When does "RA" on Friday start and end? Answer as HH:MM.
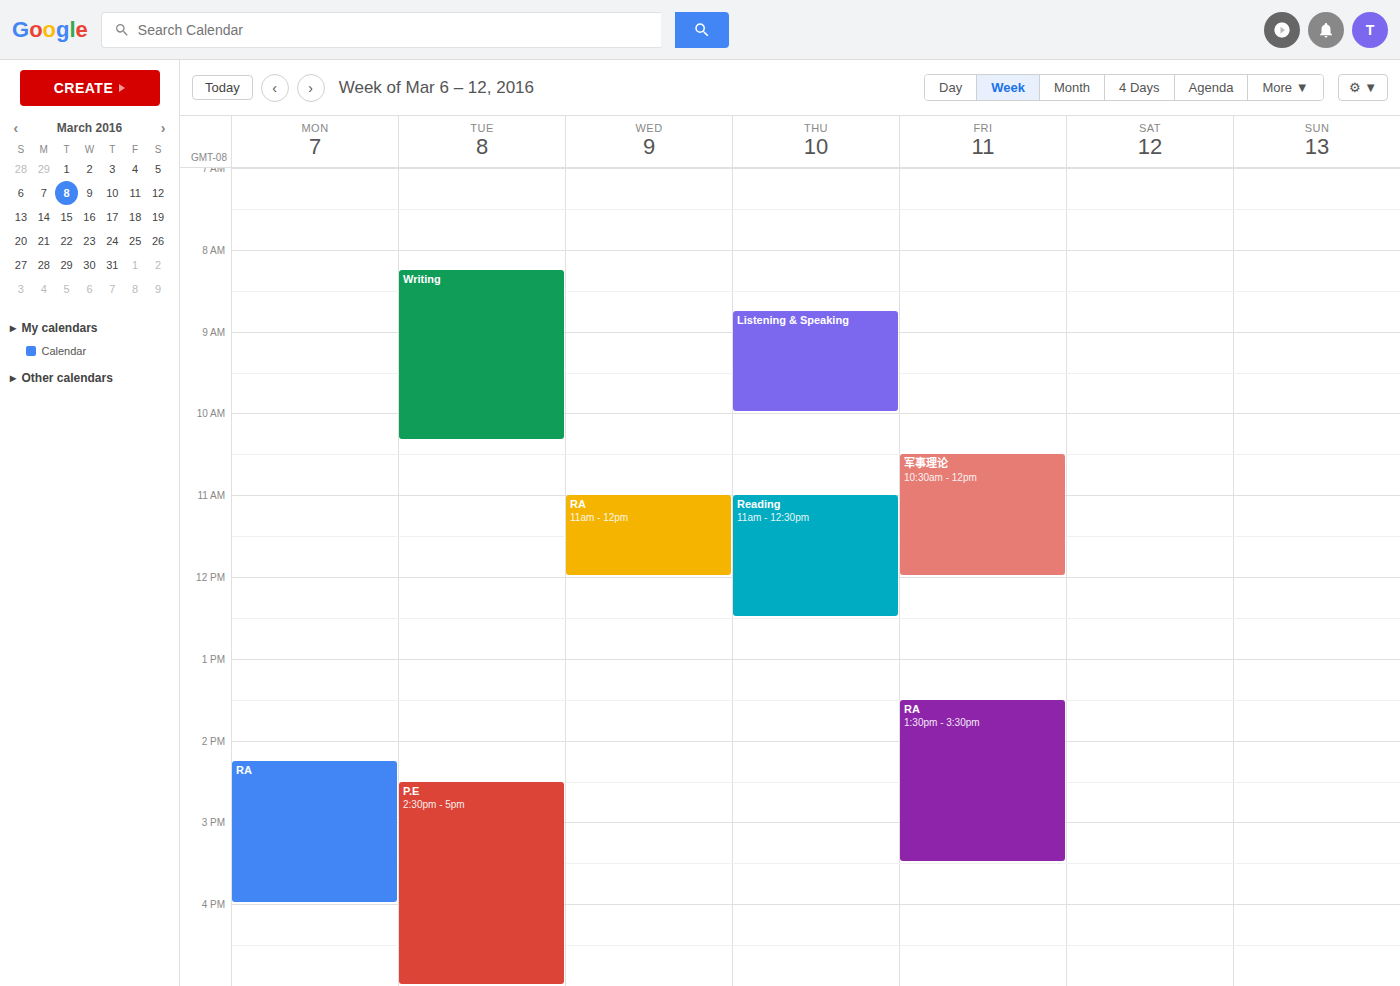
13:30 to 15:30